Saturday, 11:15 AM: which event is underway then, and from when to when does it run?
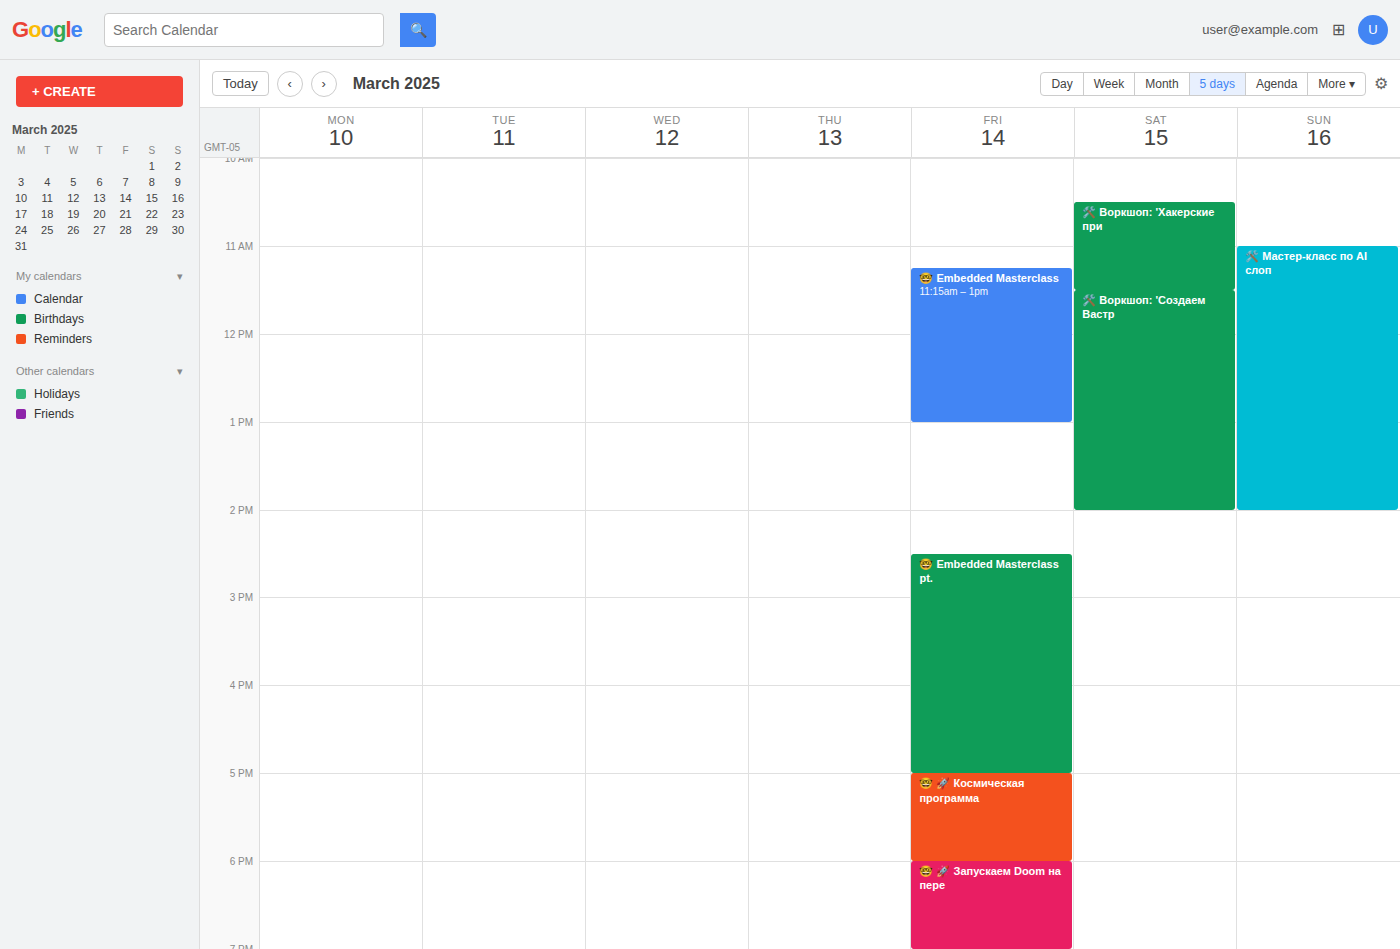
"🛠️ Воркшоп: 'Хакерские при", 10:30 AM to 11:30 AM